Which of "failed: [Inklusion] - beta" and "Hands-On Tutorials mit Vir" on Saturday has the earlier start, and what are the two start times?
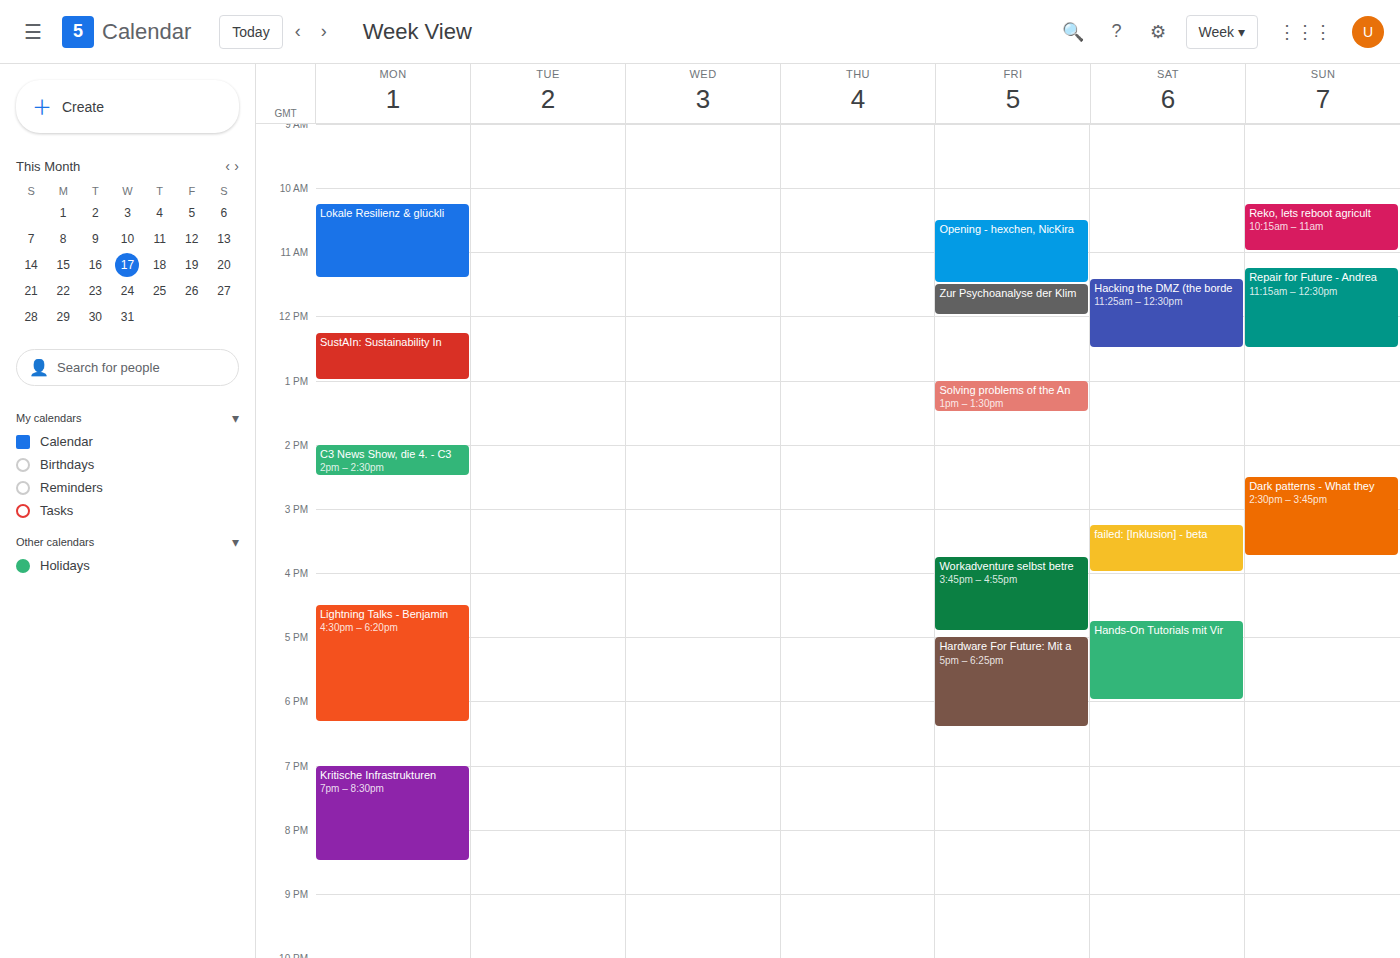
"failed: [Inklusion] - beta" 3:15 PM; "Hands-On Tutorials mit Vir" 4:45 PM.